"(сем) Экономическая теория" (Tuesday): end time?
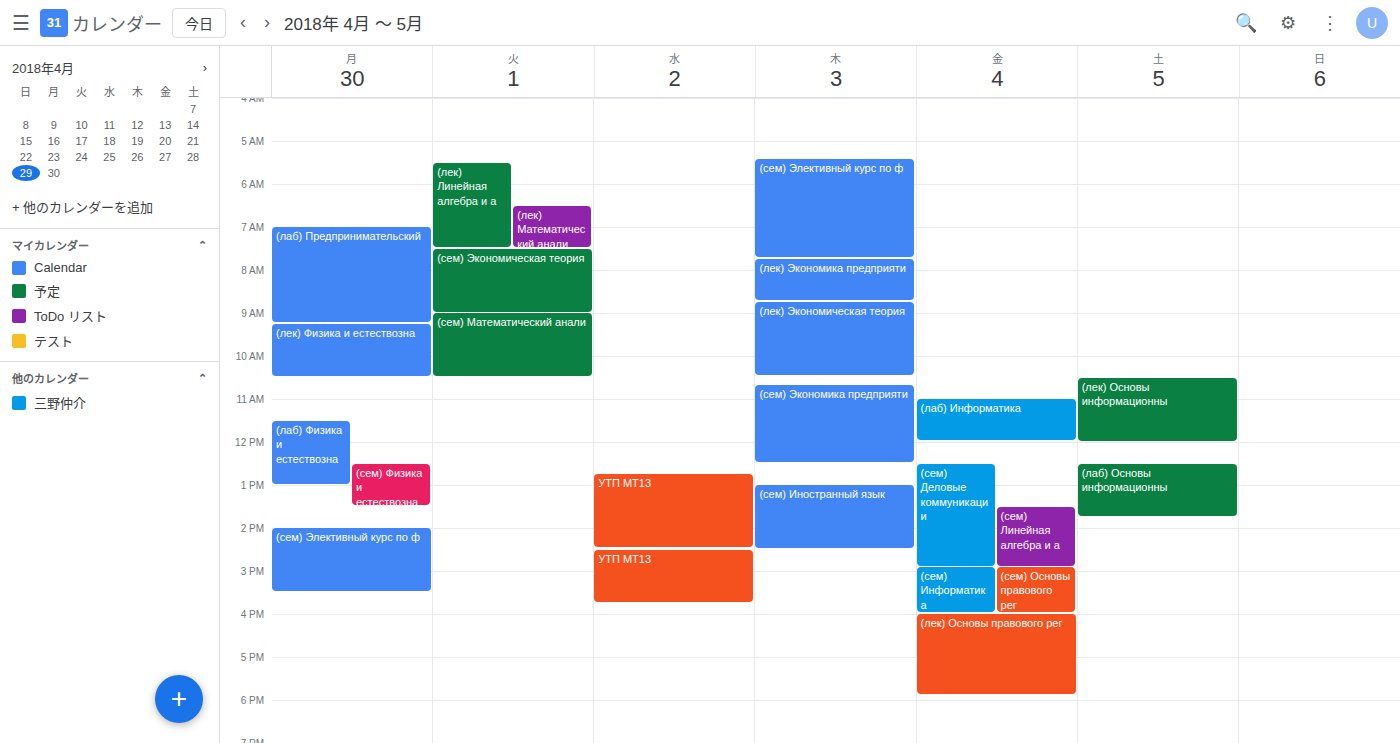
9:00 AM